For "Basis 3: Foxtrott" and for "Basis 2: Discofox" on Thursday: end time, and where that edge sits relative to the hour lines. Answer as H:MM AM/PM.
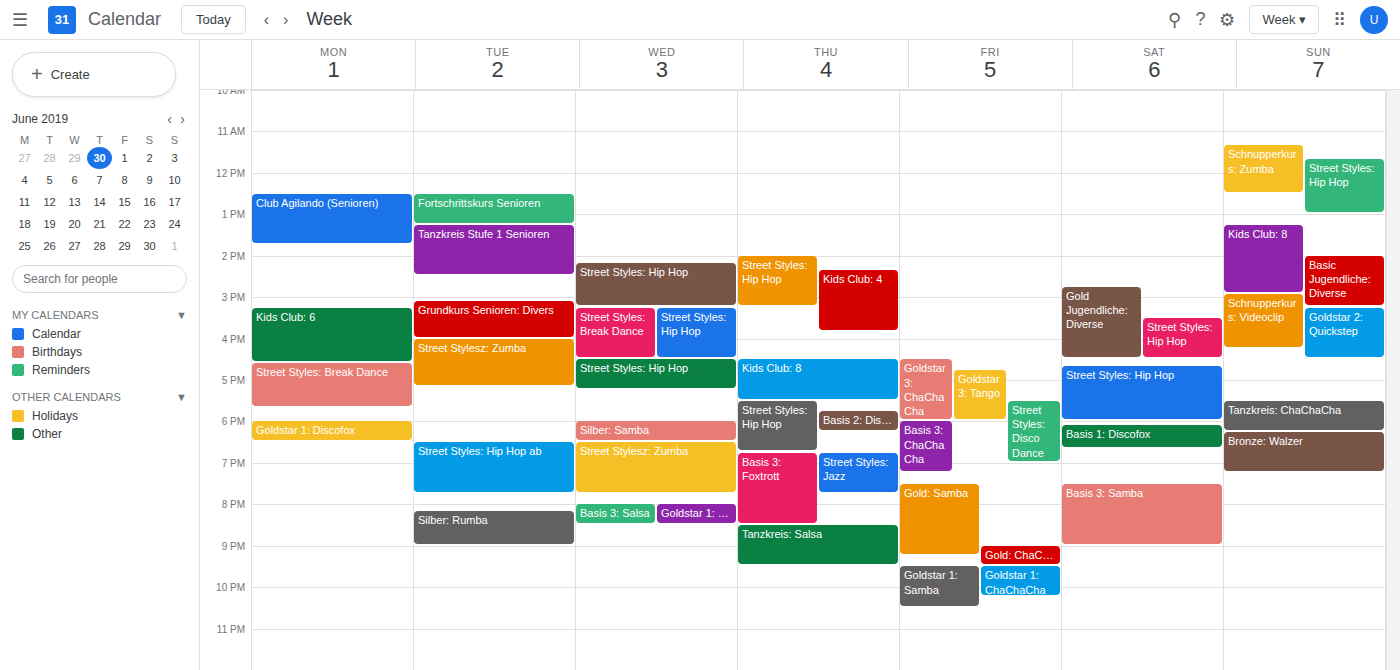
"Basis 3: Foxtrott": 8:30 PM, halfway between the 8 PM and 9 PM lines. "Basis 2: Discofox": 6:15 PM, neither: a quarter of the way from the 6 PM line to the 7 PM line.